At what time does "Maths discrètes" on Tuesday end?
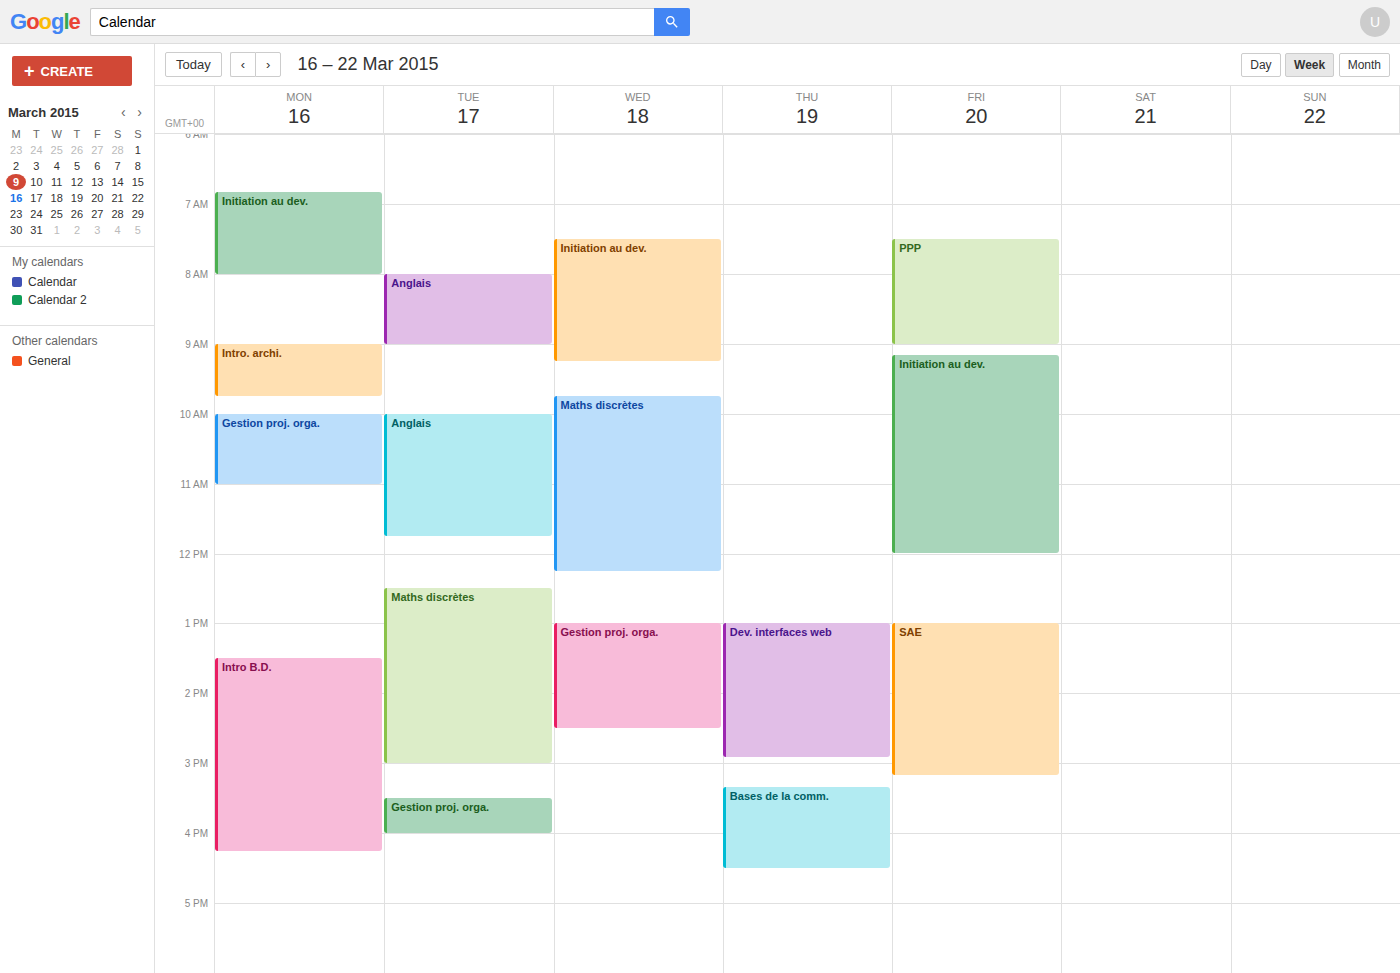
3:00 PM